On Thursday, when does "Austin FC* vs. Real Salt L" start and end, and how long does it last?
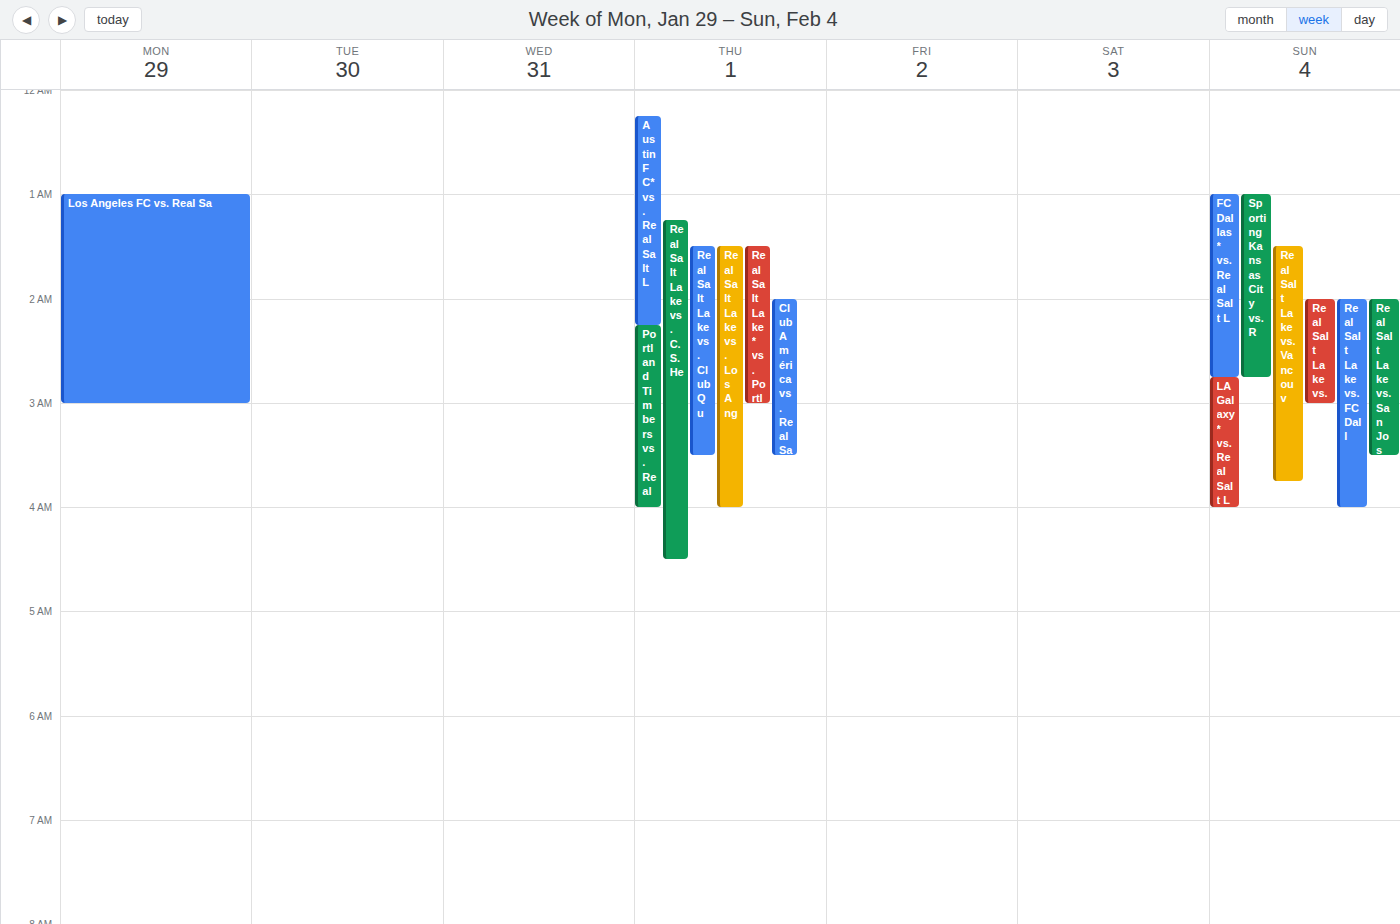
12:15 AM to 2:15 AM, 2 hours